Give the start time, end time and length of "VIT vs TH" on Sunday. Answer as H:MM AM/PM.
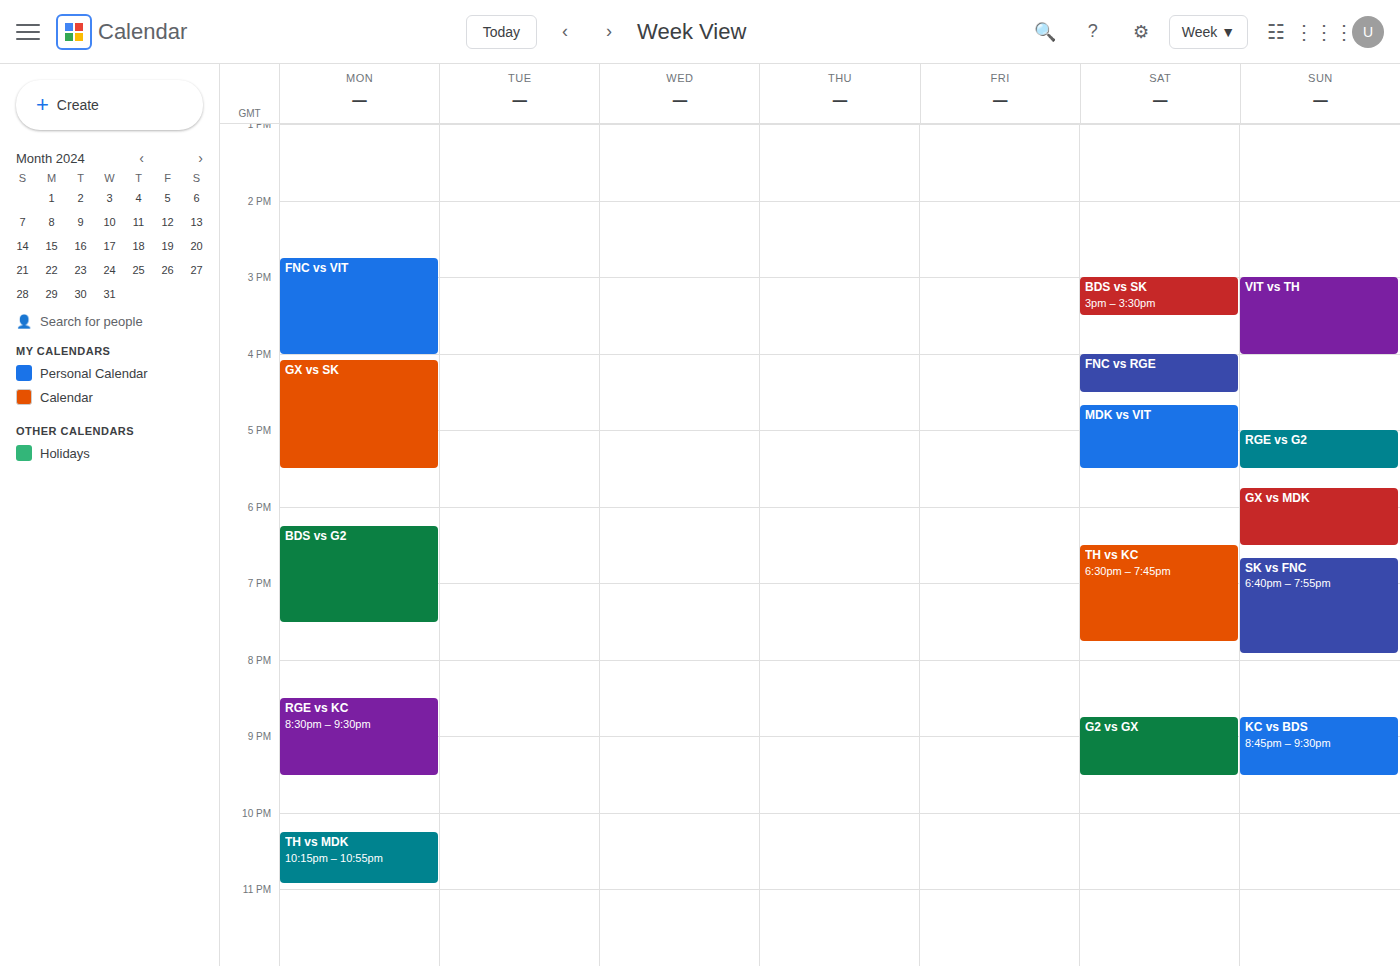
3:00 PM to 4:00 PM, 1 hour